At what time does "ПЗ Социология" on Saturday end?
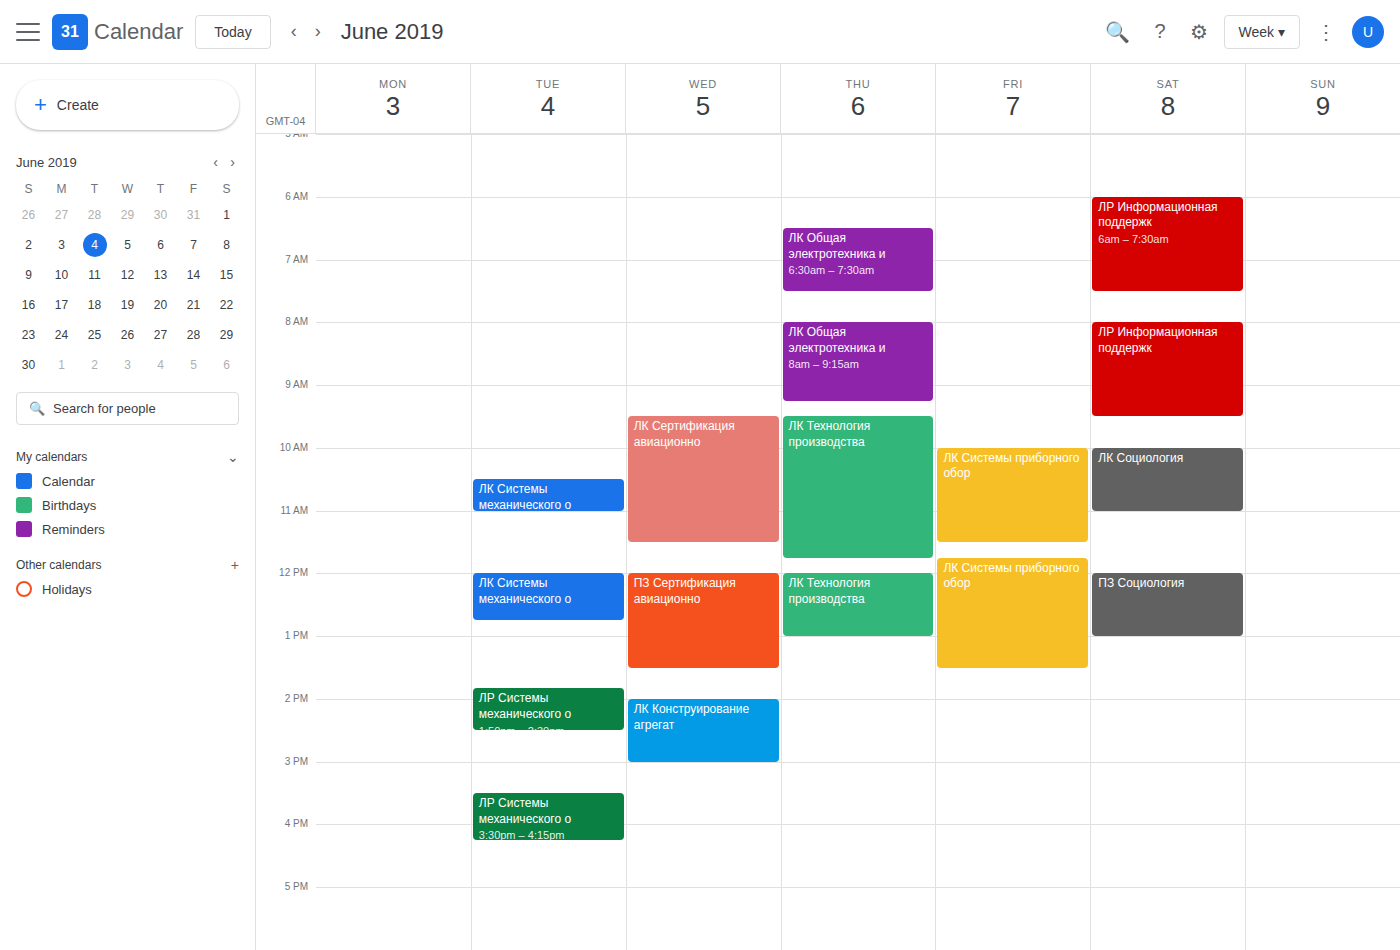
1:00 PM